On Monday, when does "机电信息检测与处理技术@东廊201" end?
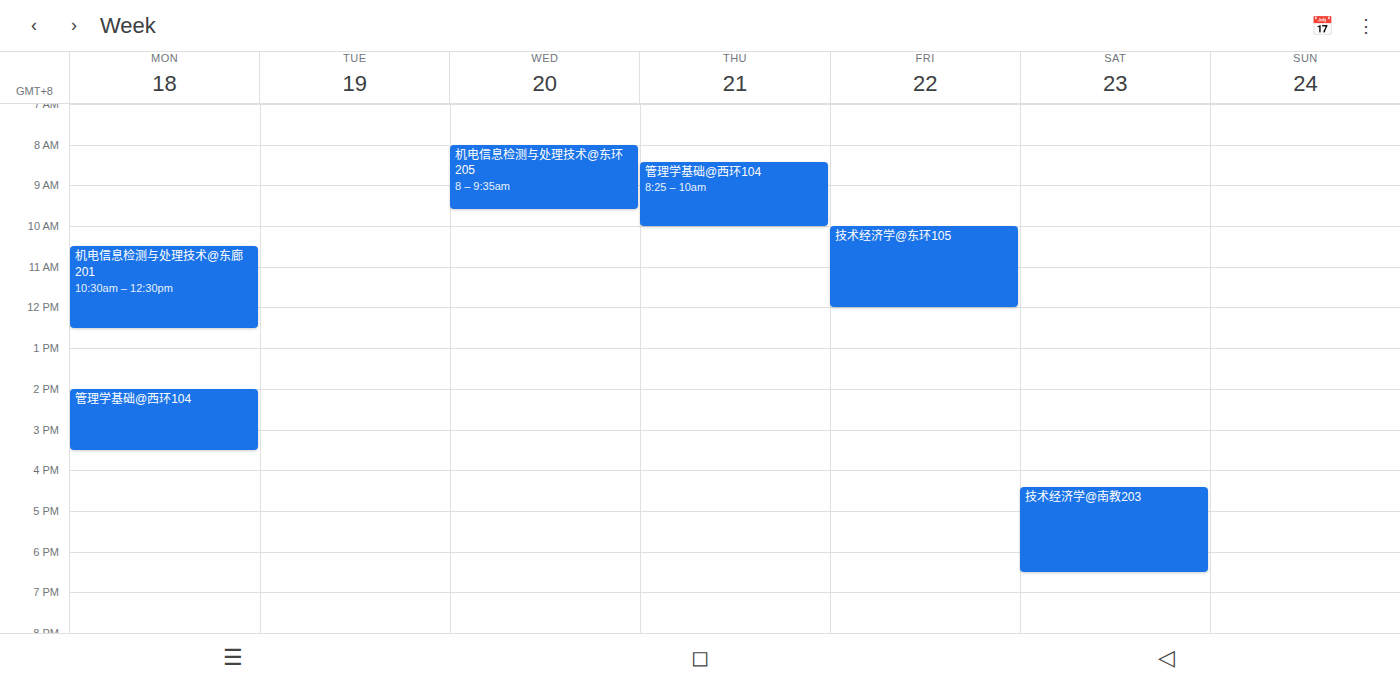
12:30 PM